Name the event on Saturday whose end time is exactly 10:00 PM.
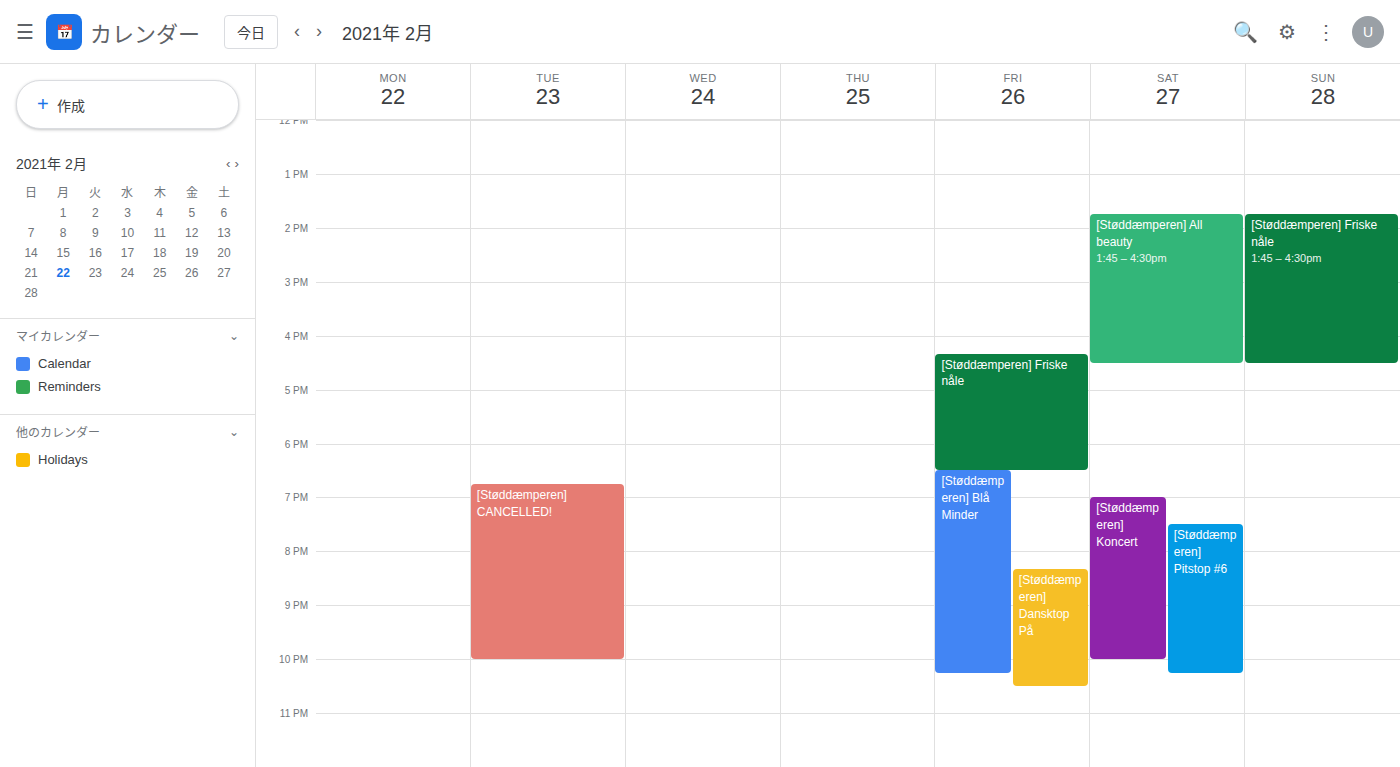
"[Støddæmperen] Koncert"